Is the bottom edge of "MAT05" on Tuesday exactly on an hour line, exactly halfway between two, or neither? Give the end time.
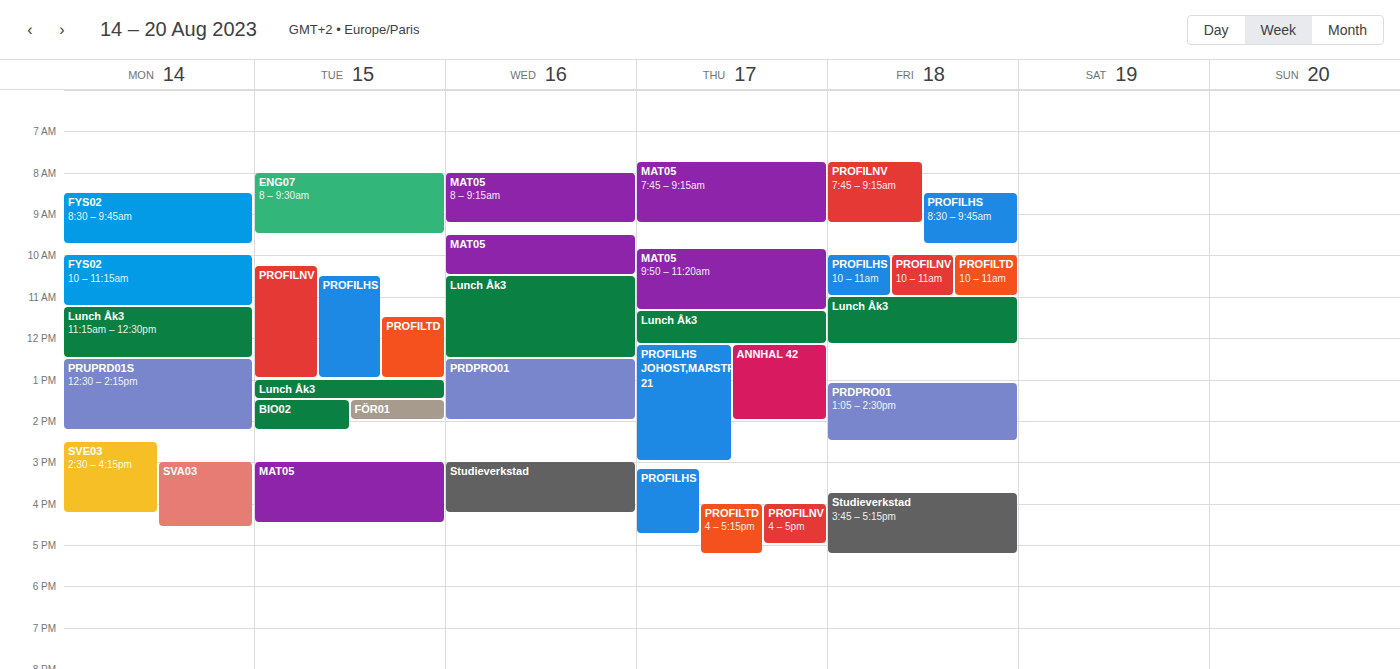
4:30 PM -- halfway between the 4 PM and 5 PM lines.